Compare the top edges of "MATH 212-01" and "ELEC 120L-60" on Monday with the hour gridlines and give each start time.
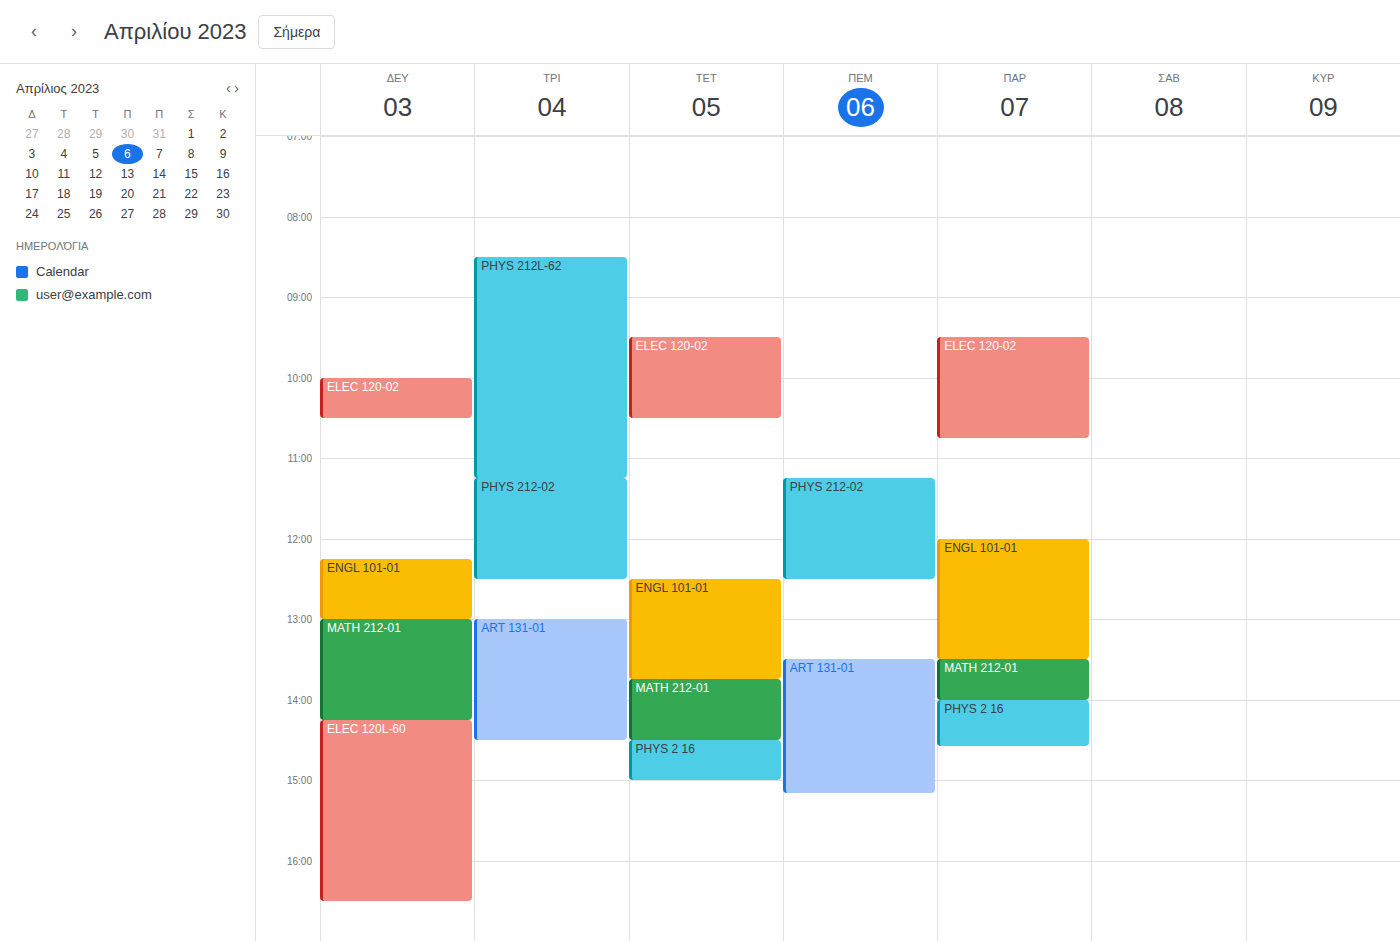
"MATH 212-01": 1:00 PM, exactly on the 1 PM line. "ELEC 120L-60": 2:15 PM, neither: a quarter of the way from the 2 PM line to the 3 PM line.